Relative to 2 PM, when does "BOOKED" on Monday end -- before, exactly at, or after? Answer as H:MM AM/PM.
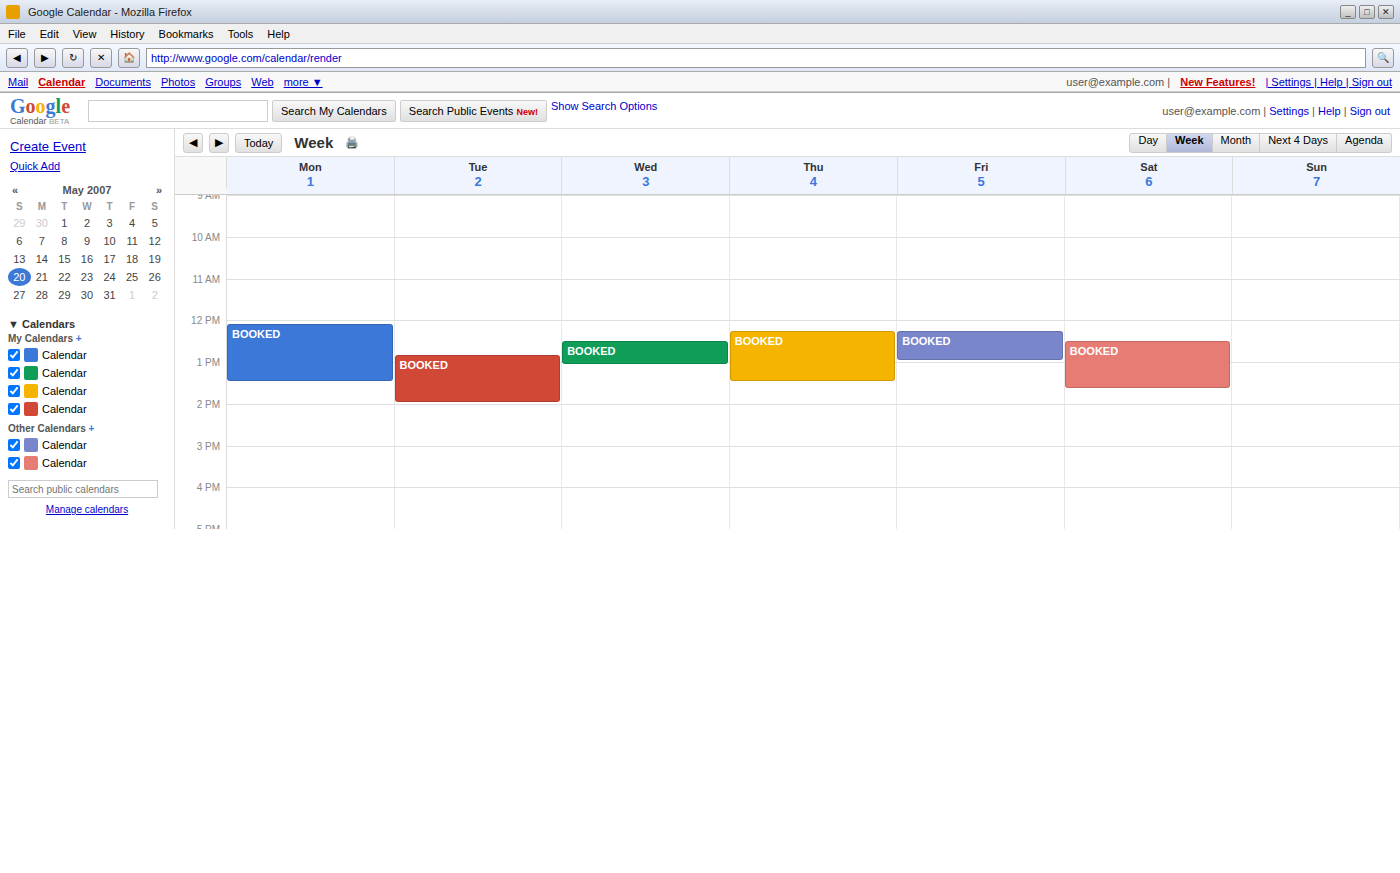
1:30 PM -- before 2 PM, 30 minutes above the 2 PM line.